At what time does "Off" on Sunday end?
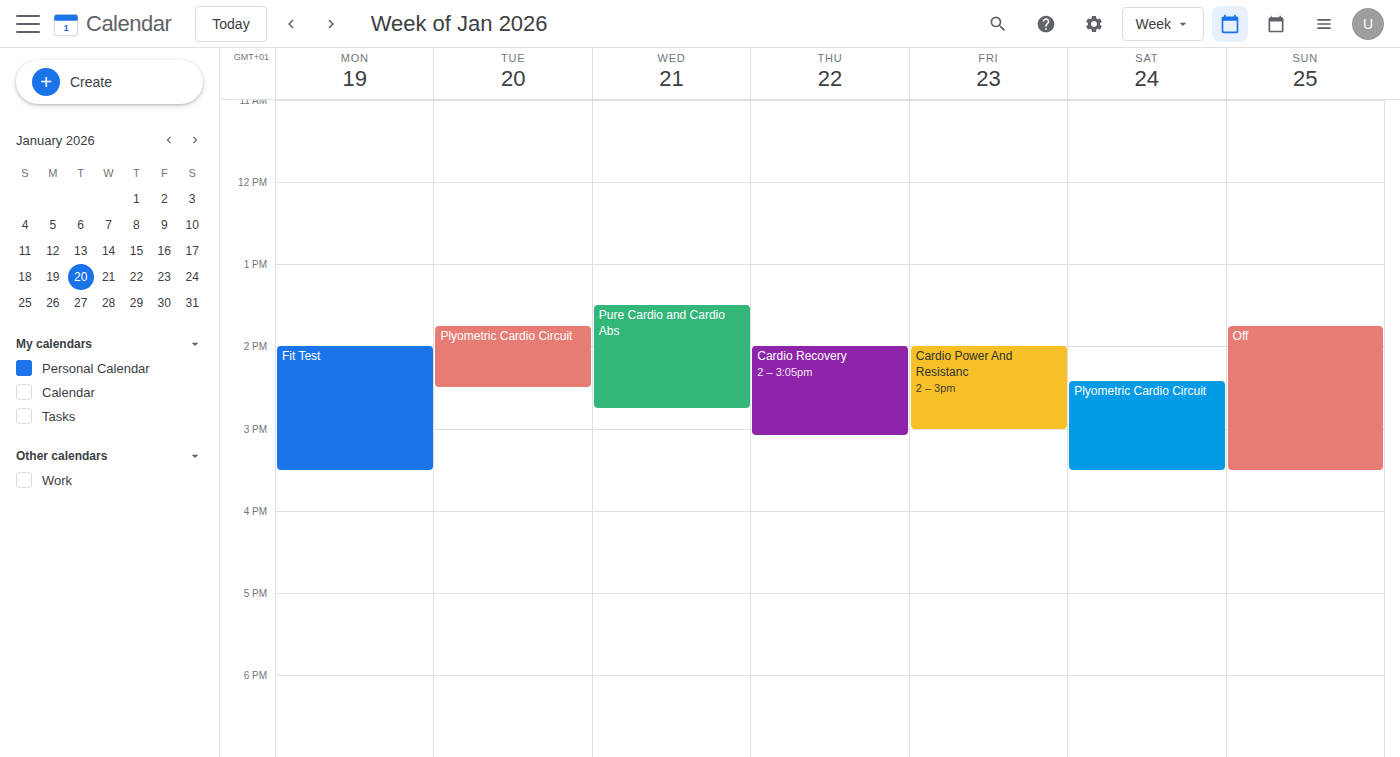
3:30 PM